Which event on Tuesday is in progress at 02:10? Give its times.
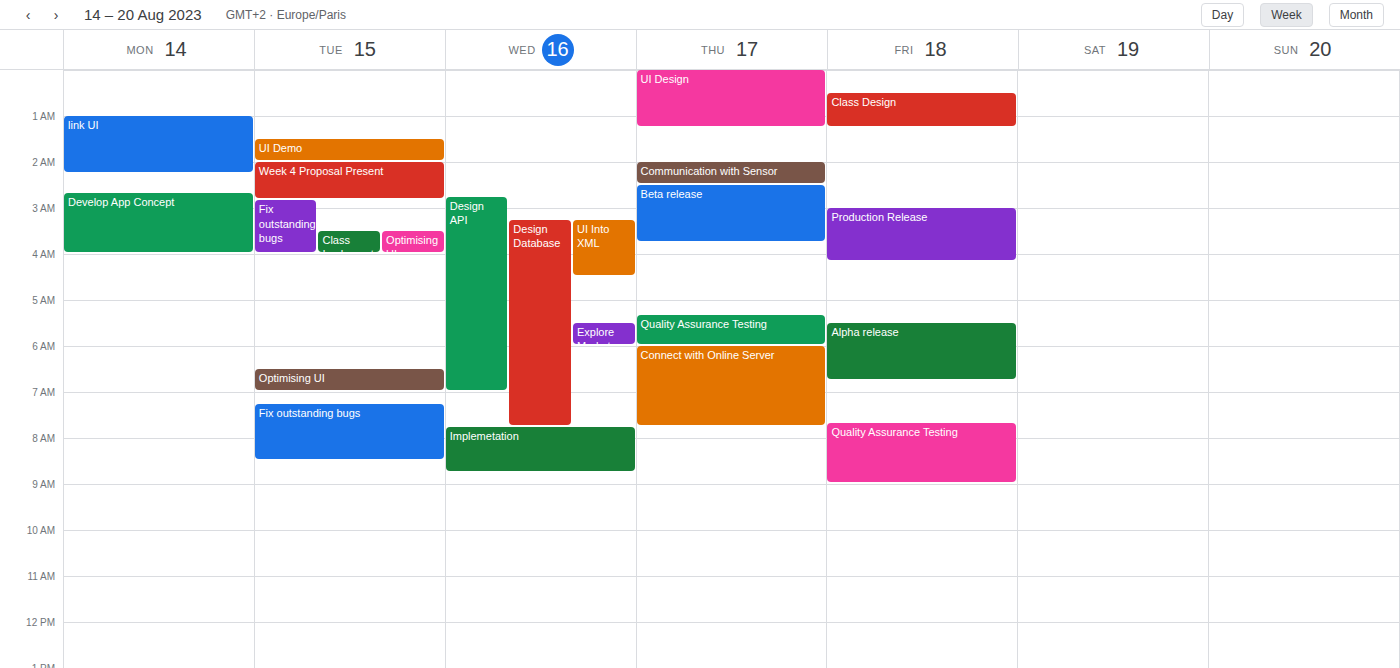
"Week 4 Proposal Present", 02:00 to 02:50